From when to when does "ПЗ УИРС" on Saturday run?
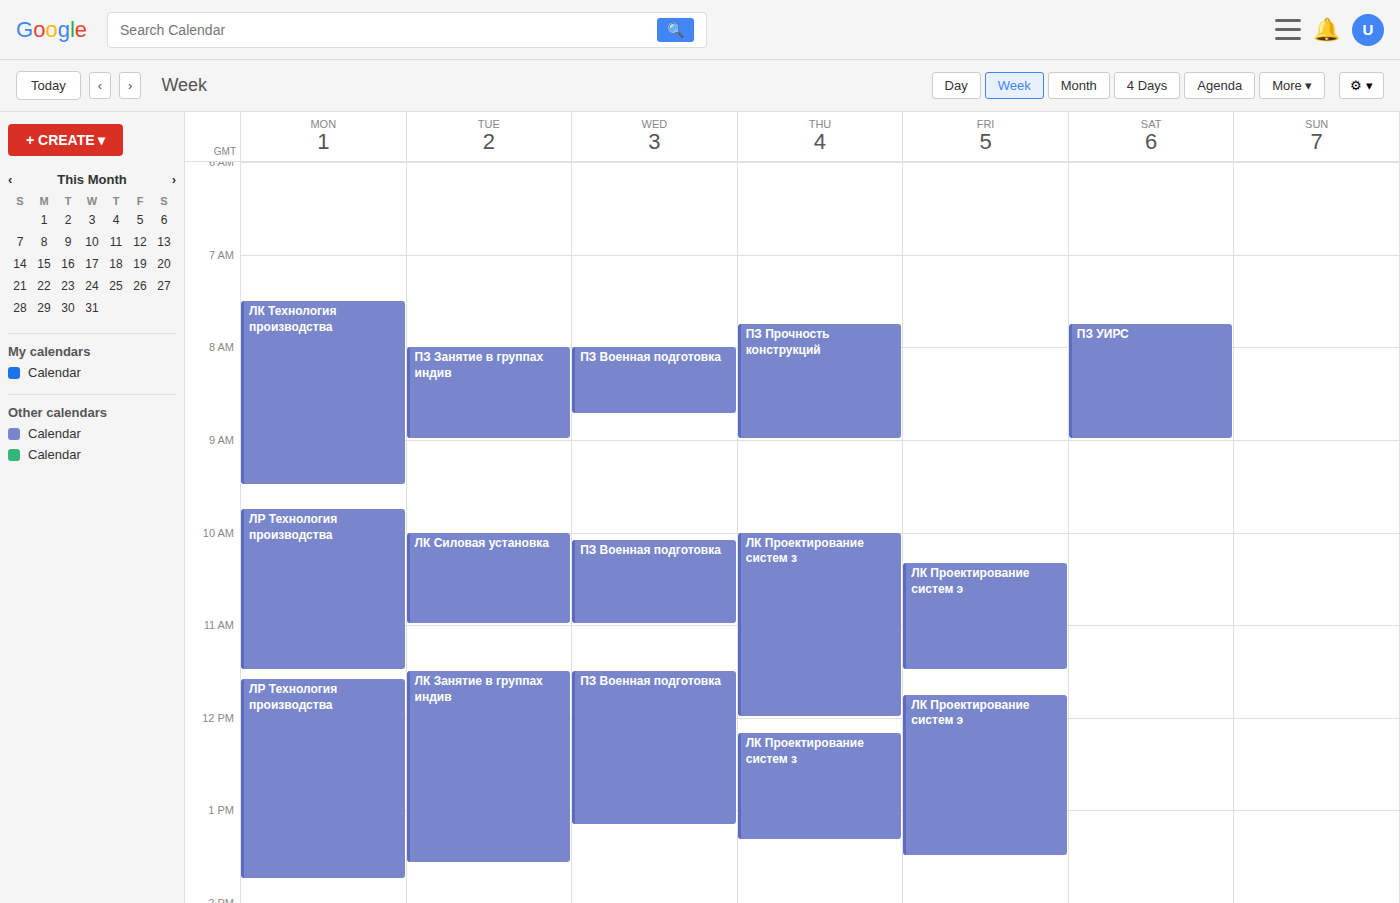
7:45 AM to 9:00 AM